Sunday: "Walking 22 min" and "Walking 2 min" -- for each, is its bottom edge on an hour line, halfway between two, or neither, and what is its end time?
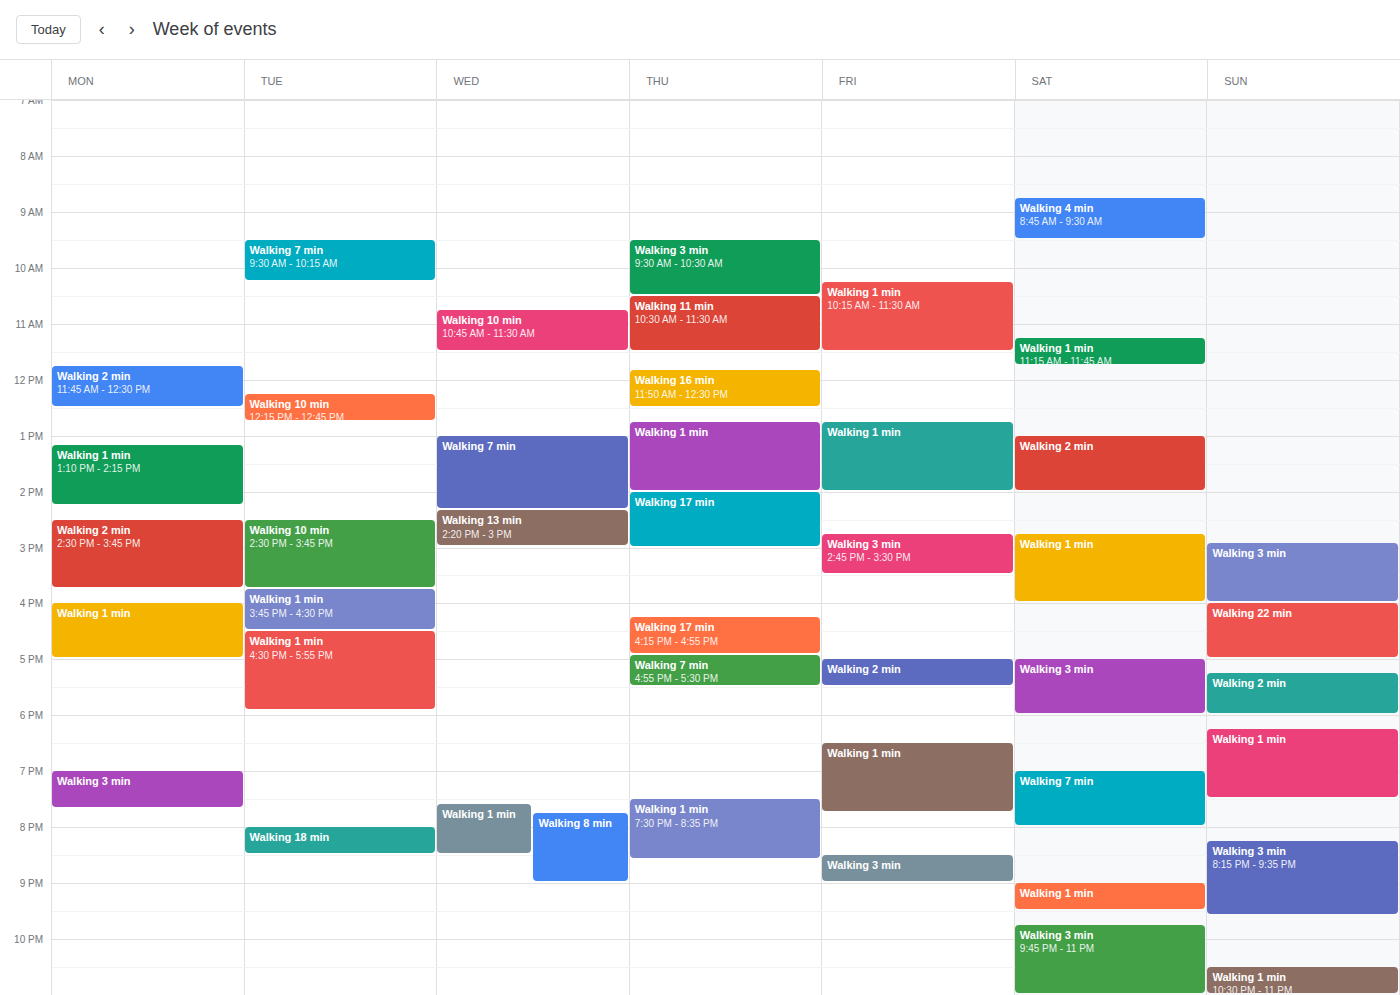
"Walking 22 min": 5:00 PM, exactly on the 5 PM line. "Walking 2 min": 6:00 PM, exactly on the 6 PM line.